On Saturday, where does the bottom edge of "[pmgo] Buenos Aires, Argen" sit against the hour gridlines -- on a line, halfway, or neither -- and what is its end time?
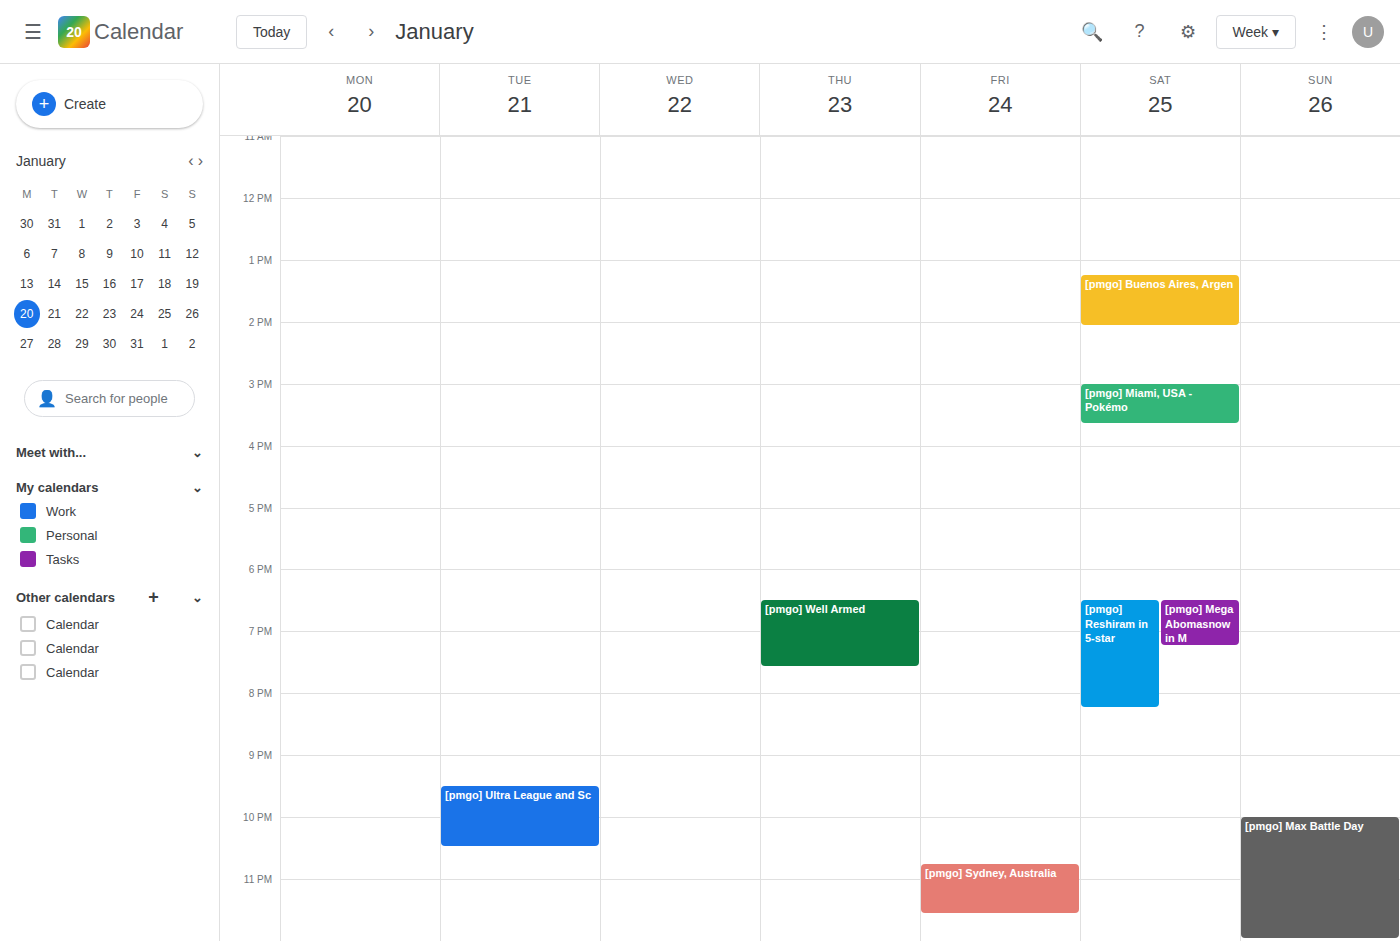
2:05 PM -- neither: 5 minutes below the 2 PM line and 55 minutes above the 3 PM line.